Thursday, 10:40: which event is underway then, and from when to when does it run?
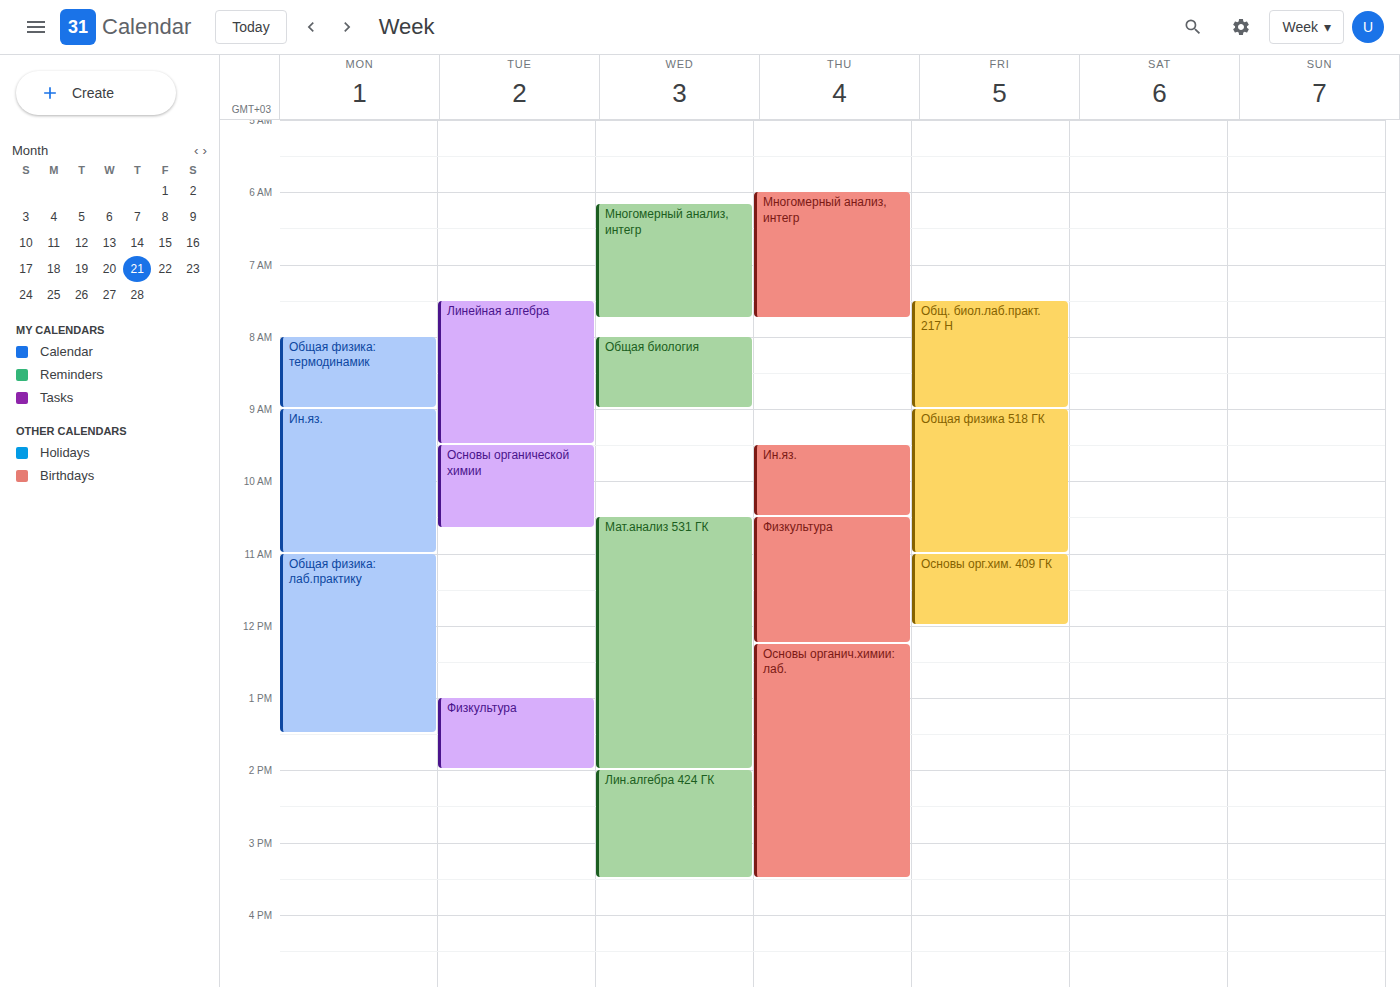
"Физкультура", 10:30 to 12:15